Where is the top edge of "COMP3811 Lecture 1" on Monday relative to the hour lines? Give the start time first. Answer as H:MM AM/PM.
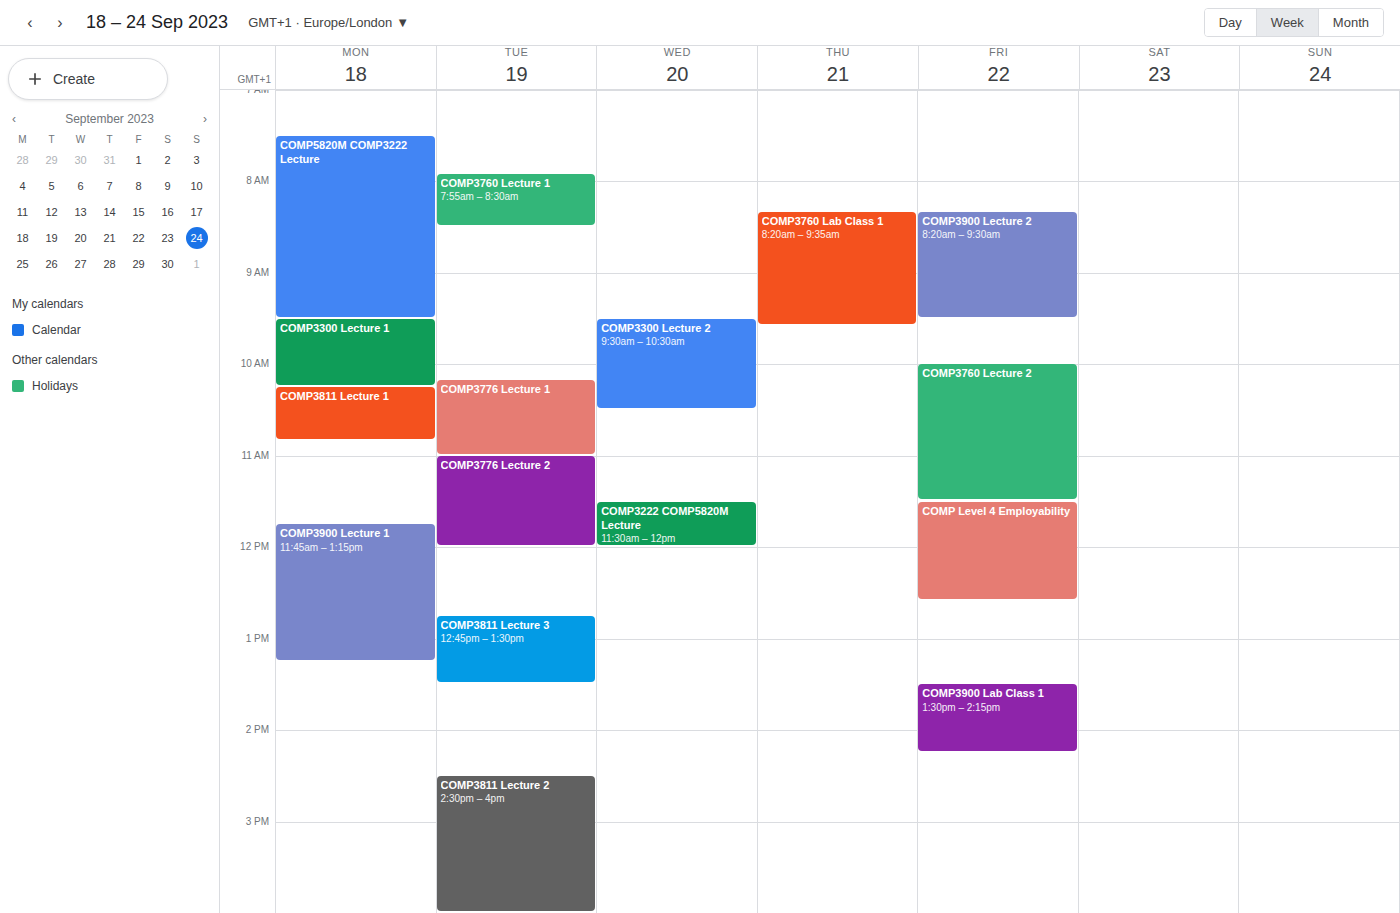
10:15 AM -- neither: a quarter of the way from the 10 AM line to the 11 AM line.